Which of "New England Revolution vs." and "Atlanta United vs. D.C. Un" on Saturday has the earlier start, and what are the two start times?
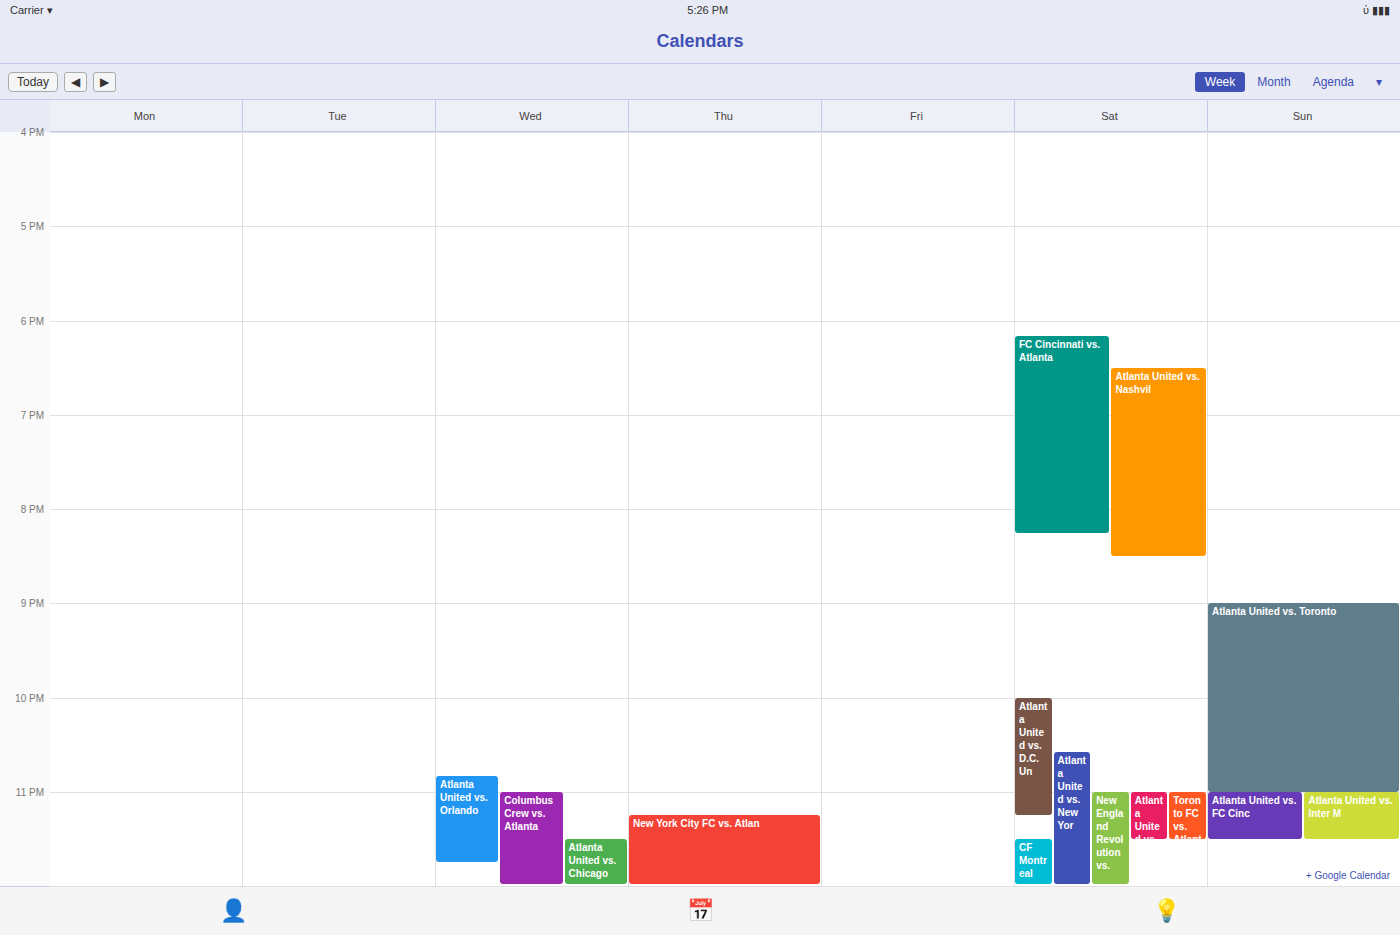
"Atlanta United vs. D.C. Un" 10:00 PM; "New England Revolution vs." 11:00 PM.